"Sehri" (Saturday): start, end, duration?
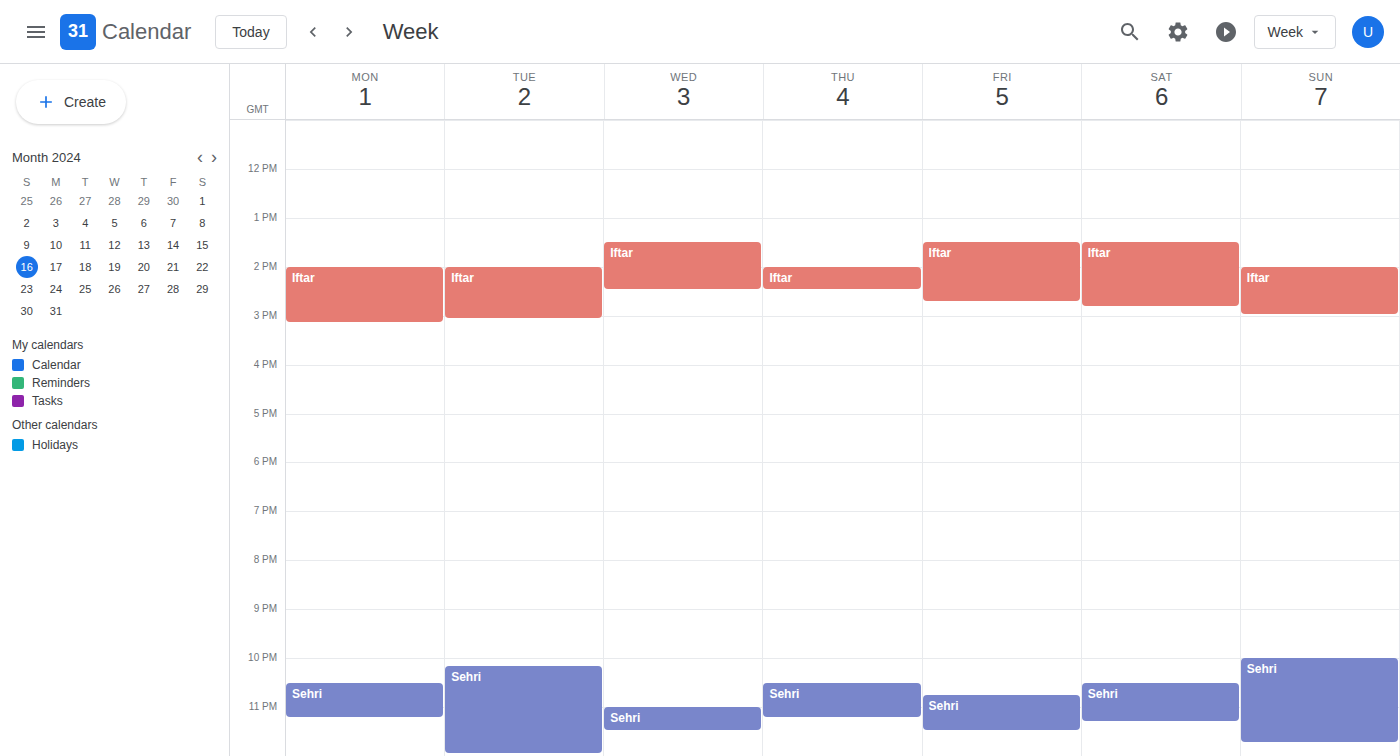
22:30 to 23:20, 50 minutes